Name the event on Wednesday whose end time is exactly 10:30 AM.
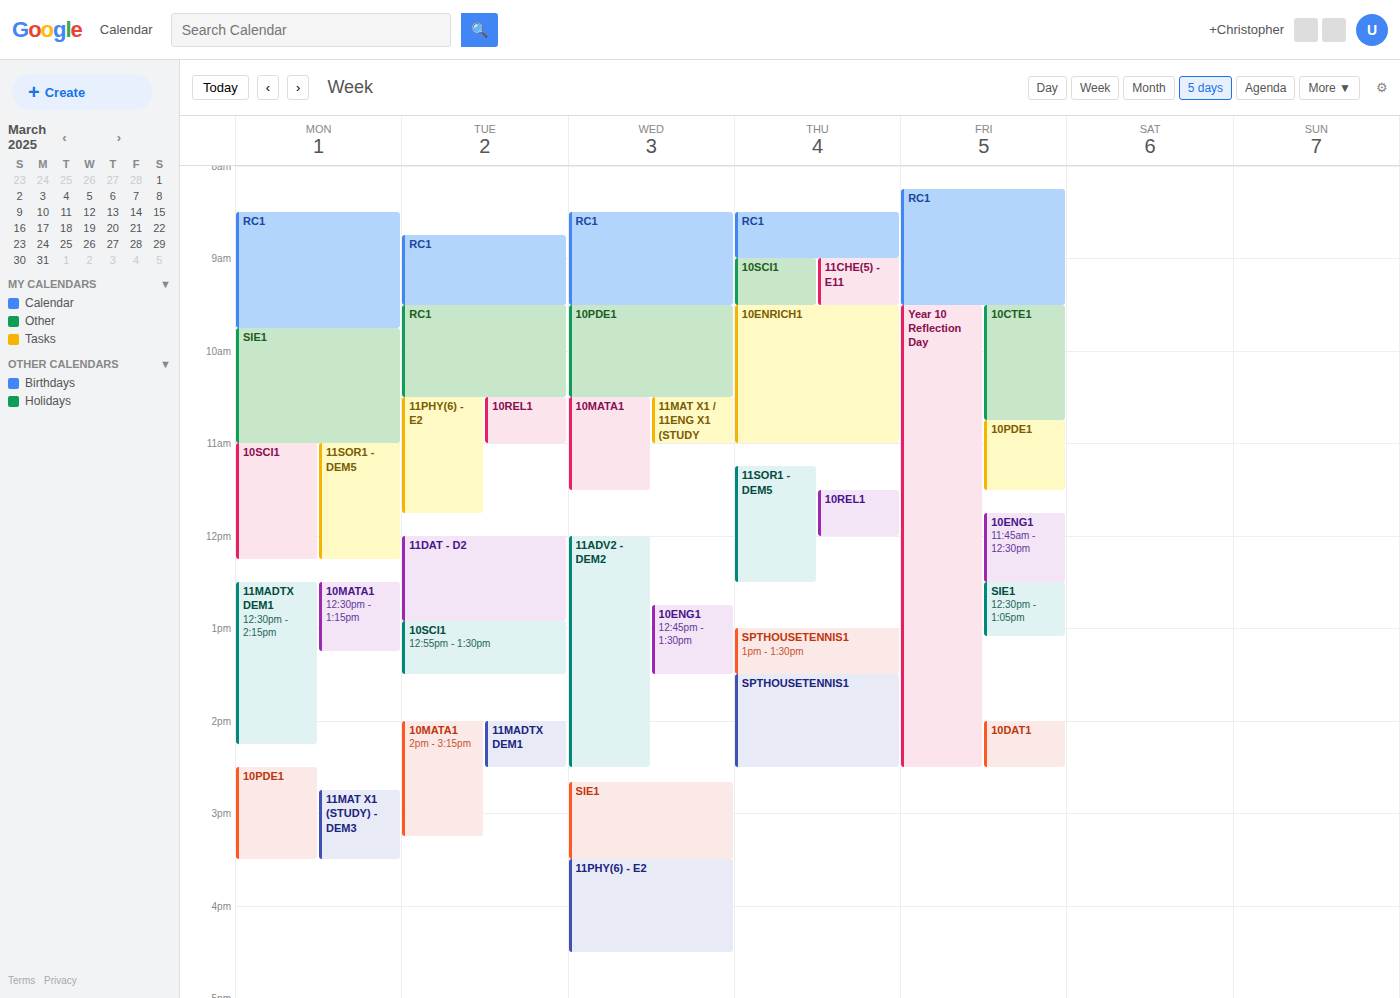
"10PDE1"